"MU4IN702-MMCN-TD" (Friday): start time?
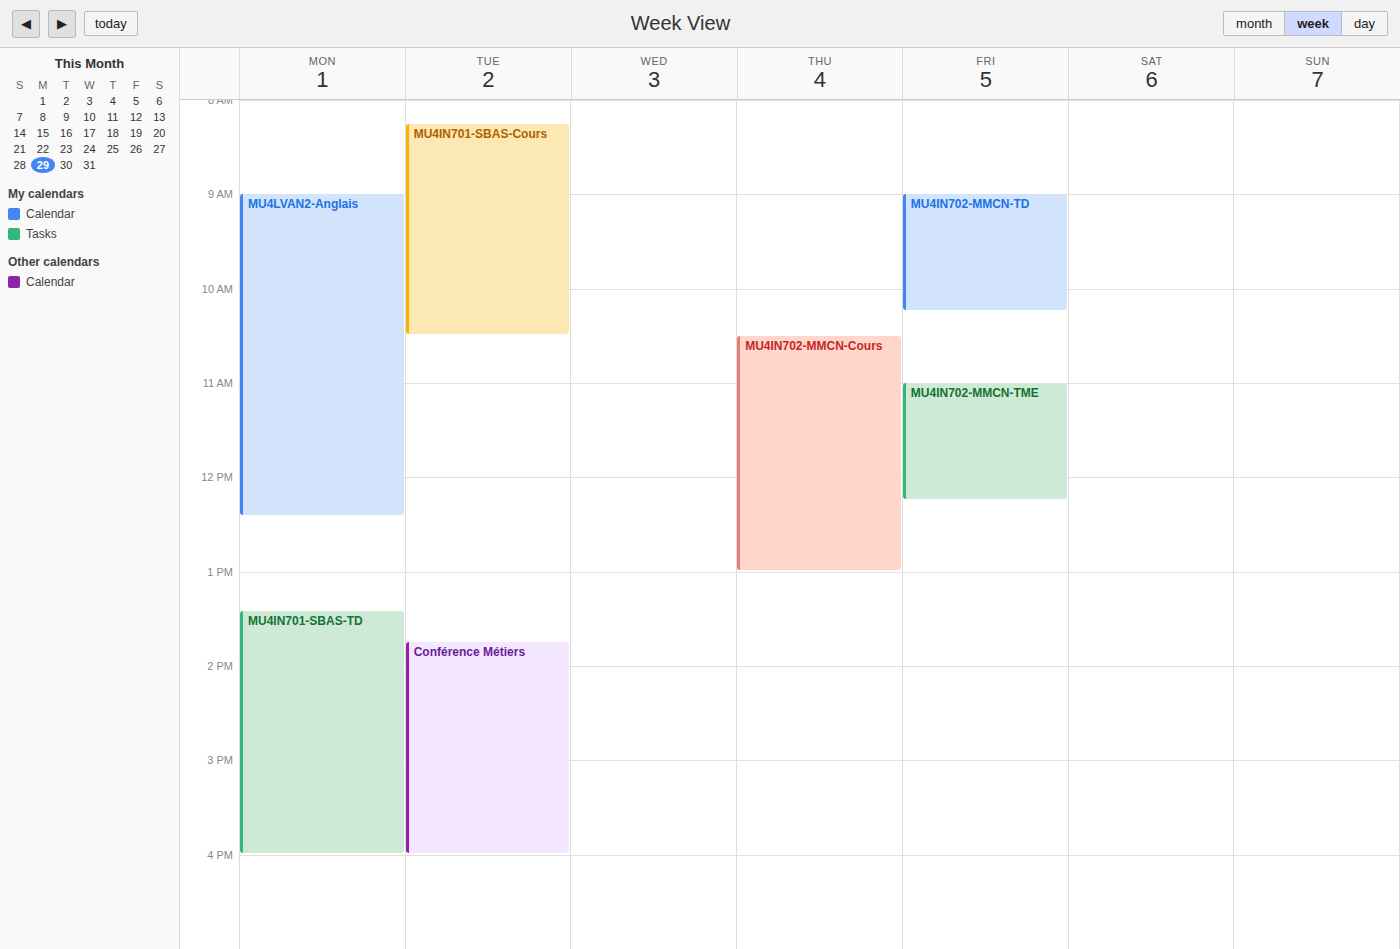
9:00 AM